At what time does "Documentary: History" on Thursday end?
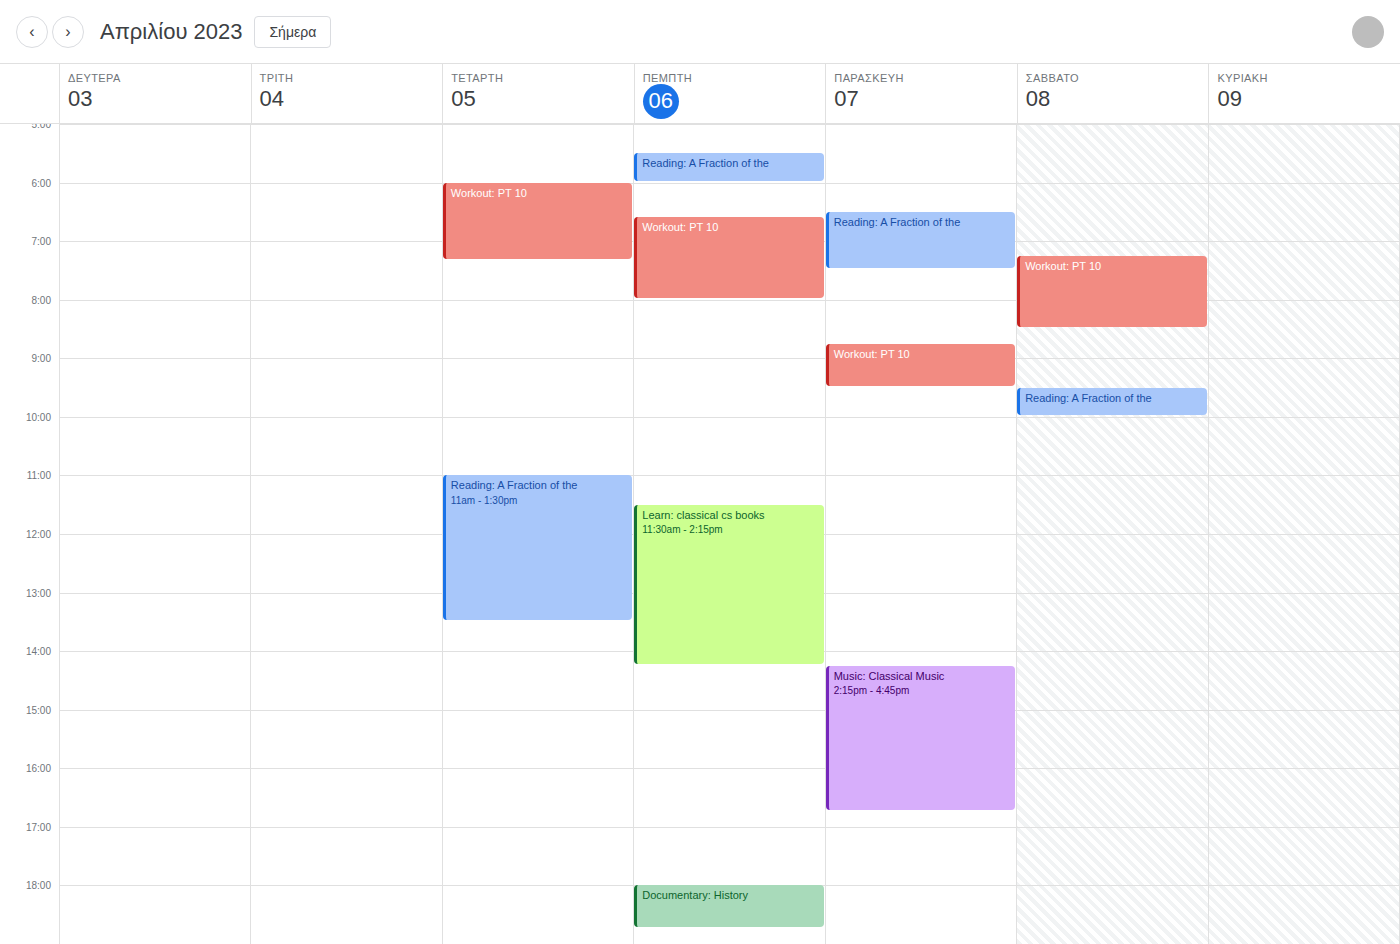
6:45 PM